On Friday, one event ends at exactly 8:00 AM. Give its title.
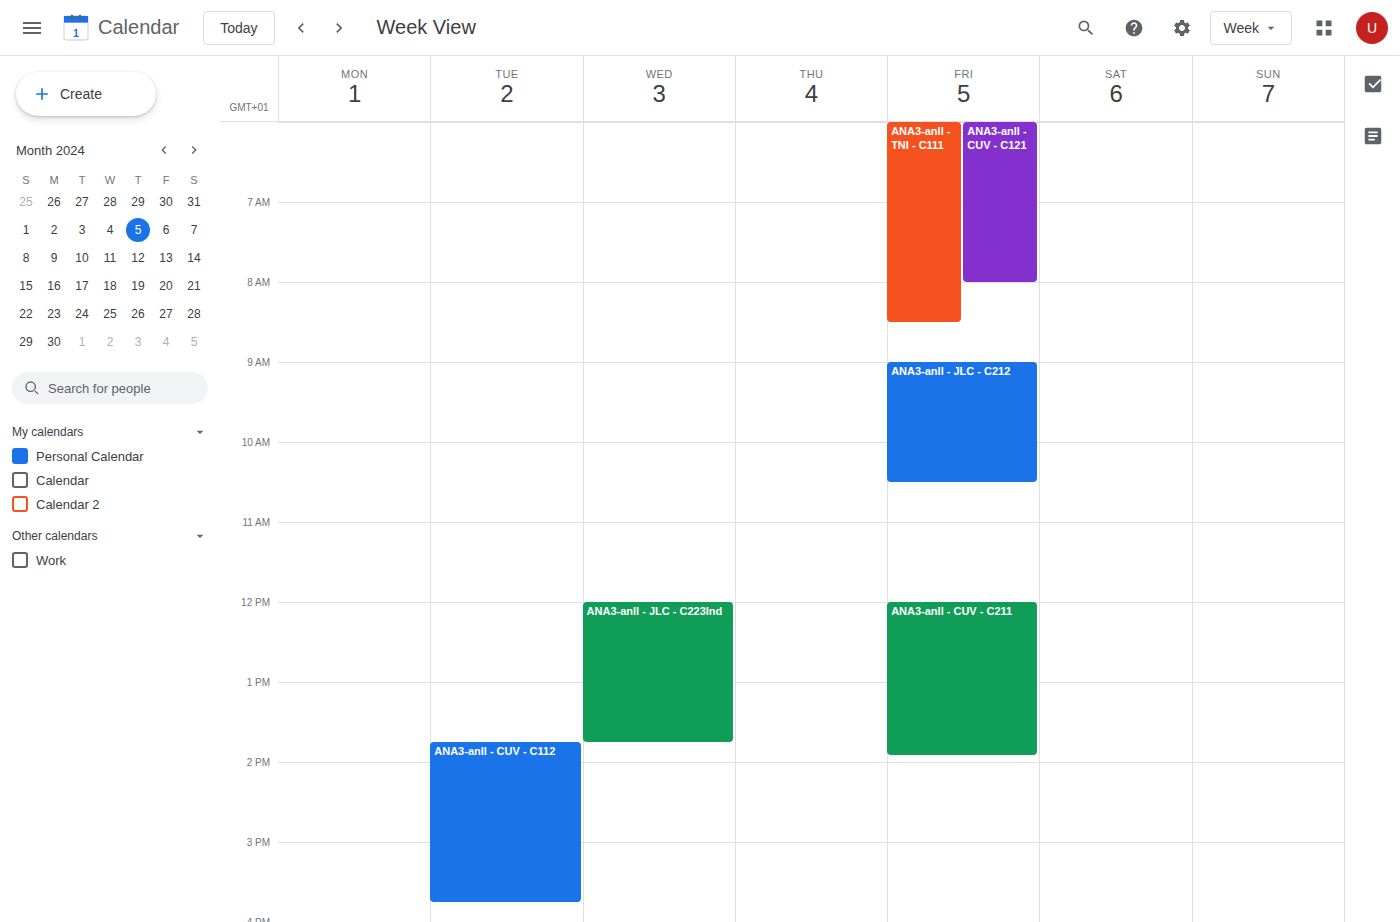
"ANA3-anll - CUV - C121"